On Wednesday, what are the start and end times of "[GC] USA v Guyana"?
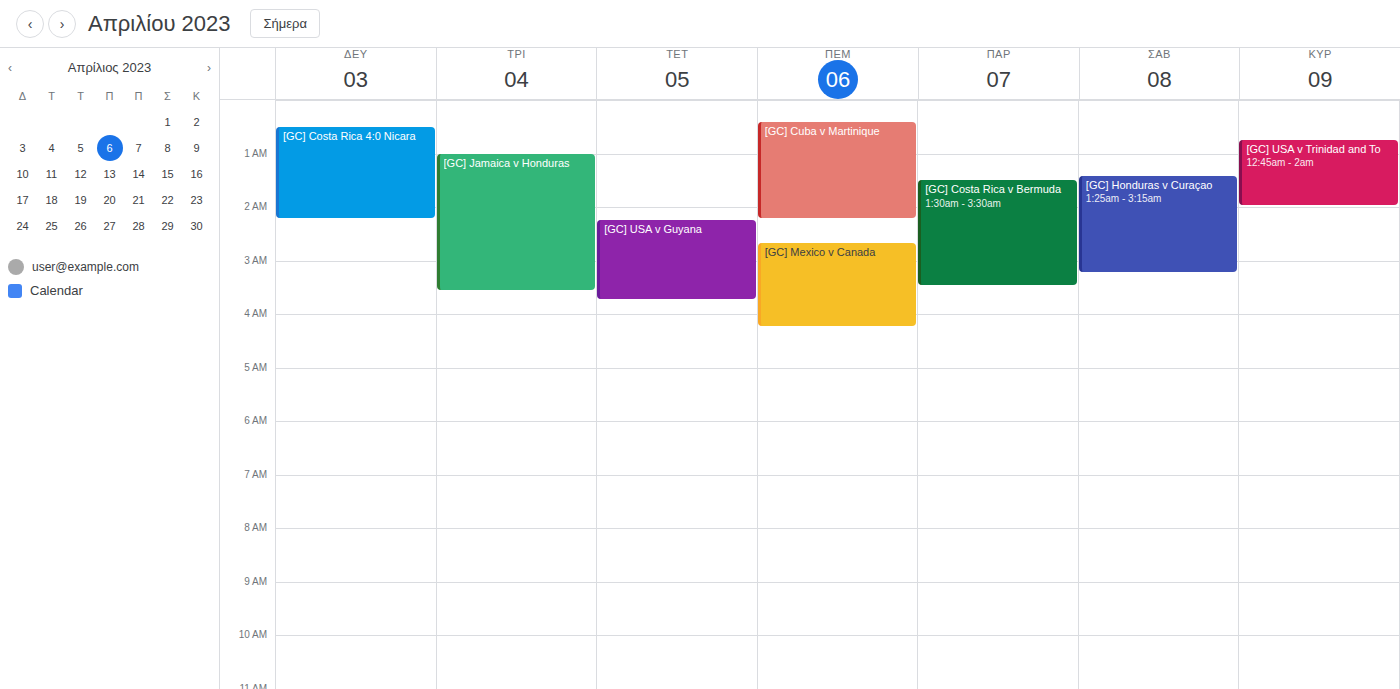
2:15 AM to 3:45 AM